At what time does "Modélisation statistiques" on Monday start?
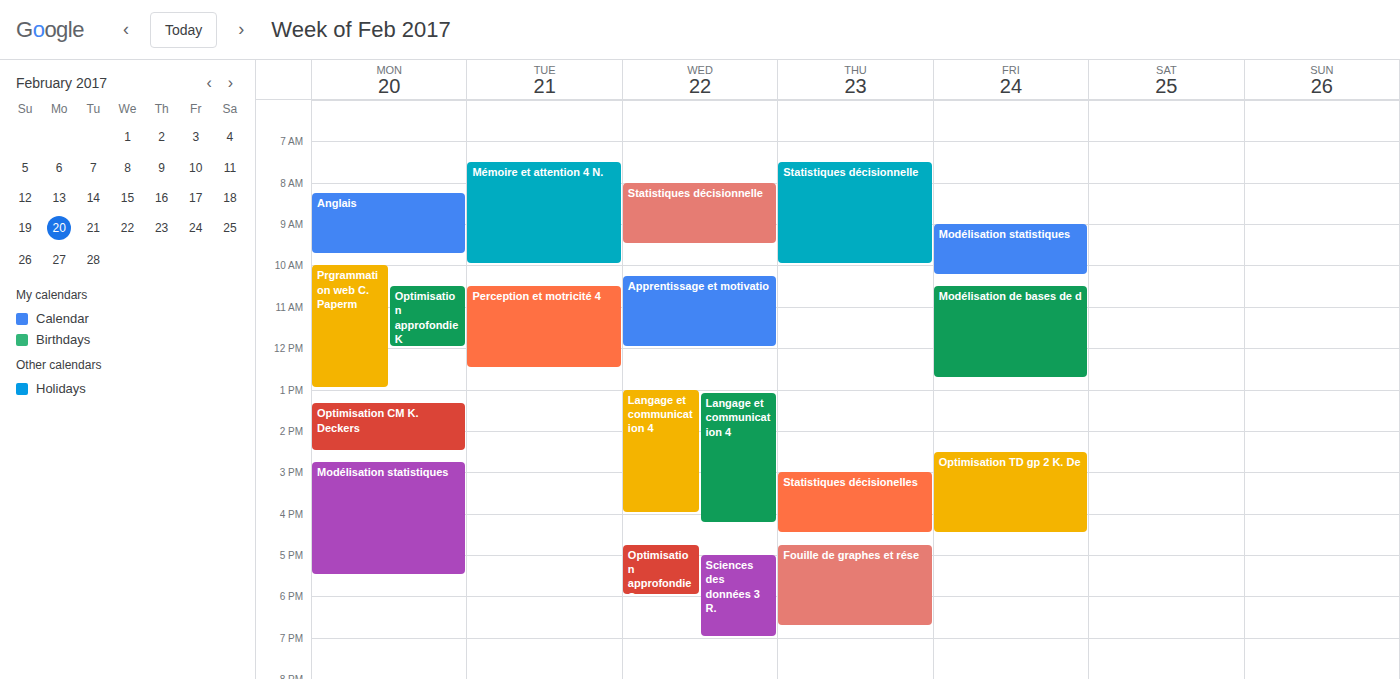
2:45 PM